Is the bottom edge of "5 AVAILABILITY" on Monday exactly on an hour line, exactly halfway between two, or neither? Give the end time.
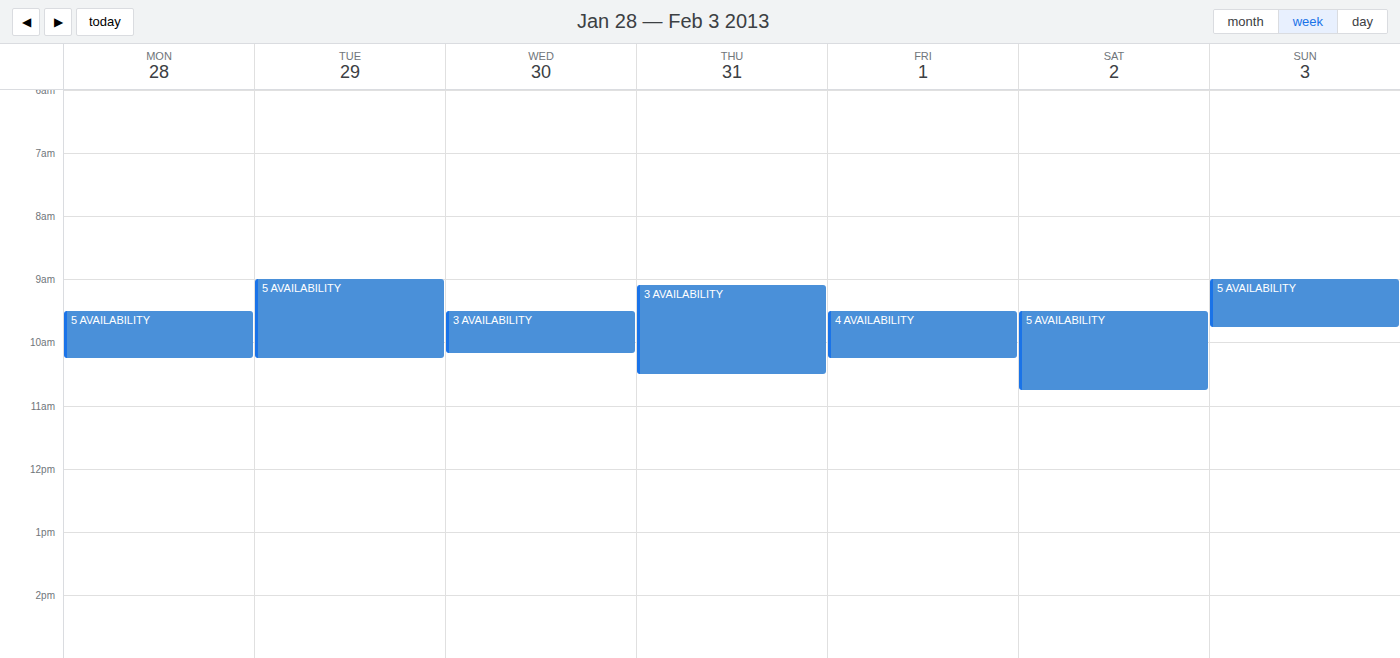
10:15 AM -- neither: a quarter of the way from the 10 AM line to the 11 AM line.